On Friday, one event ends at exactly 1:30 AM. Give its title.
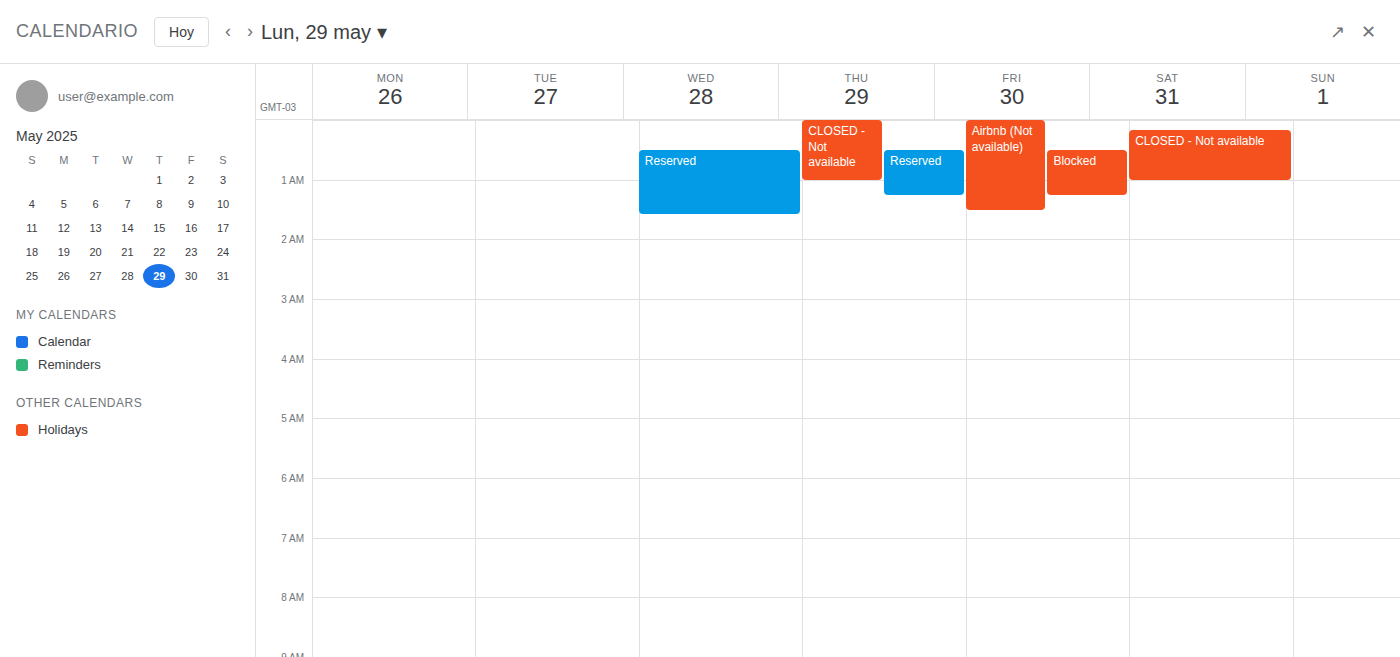
"Airbnb (Not available)"